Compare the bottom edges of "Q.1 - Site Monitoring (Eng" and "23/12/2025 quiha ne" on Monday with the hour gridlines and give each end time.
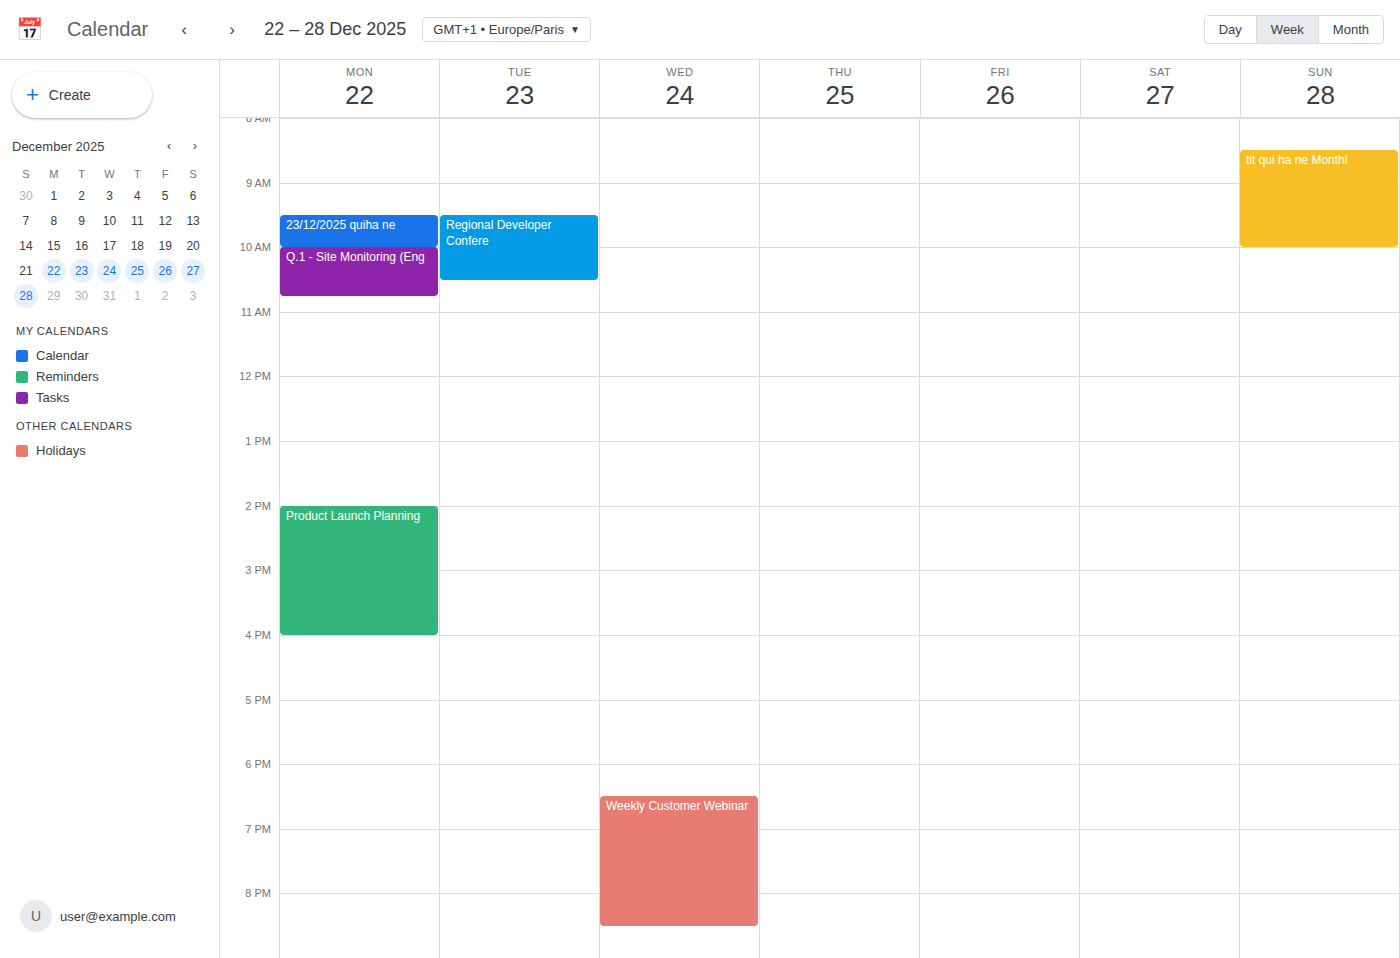
"Q.1 - Site Monitoring (Eng": 10:45 AM, neither: three quarters of the way from the 10 AM line to the 11 AM line. "23/12/2025 quiha ne": 10:00 AM, exactly on the 10 AM line.